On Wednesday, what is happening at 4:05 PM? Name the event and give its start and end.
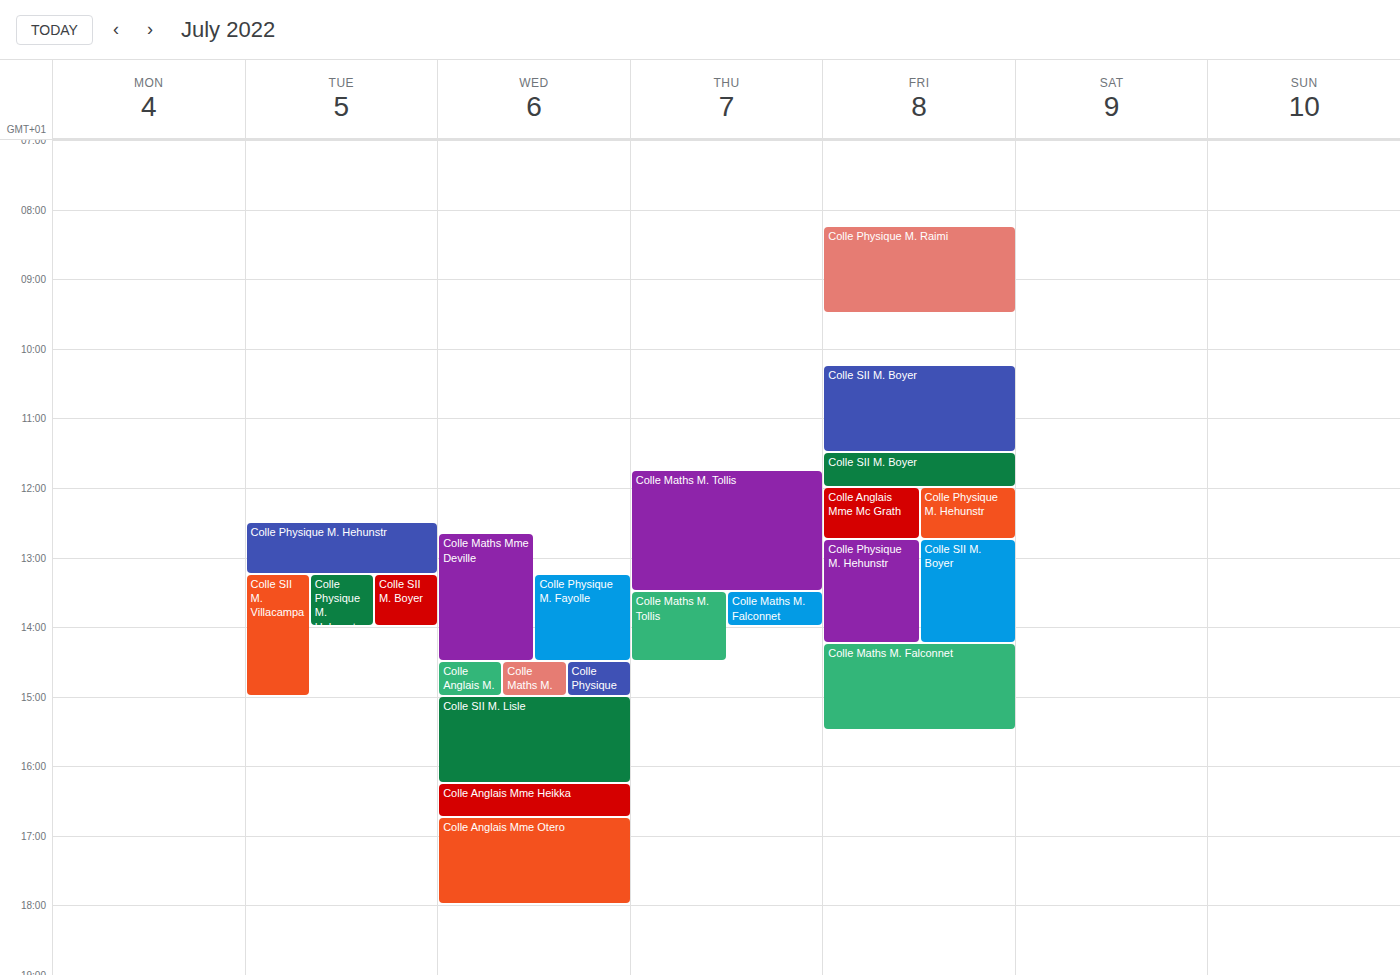
"Colle SII M. Lisle", 3:00 PM to 4:15 PM